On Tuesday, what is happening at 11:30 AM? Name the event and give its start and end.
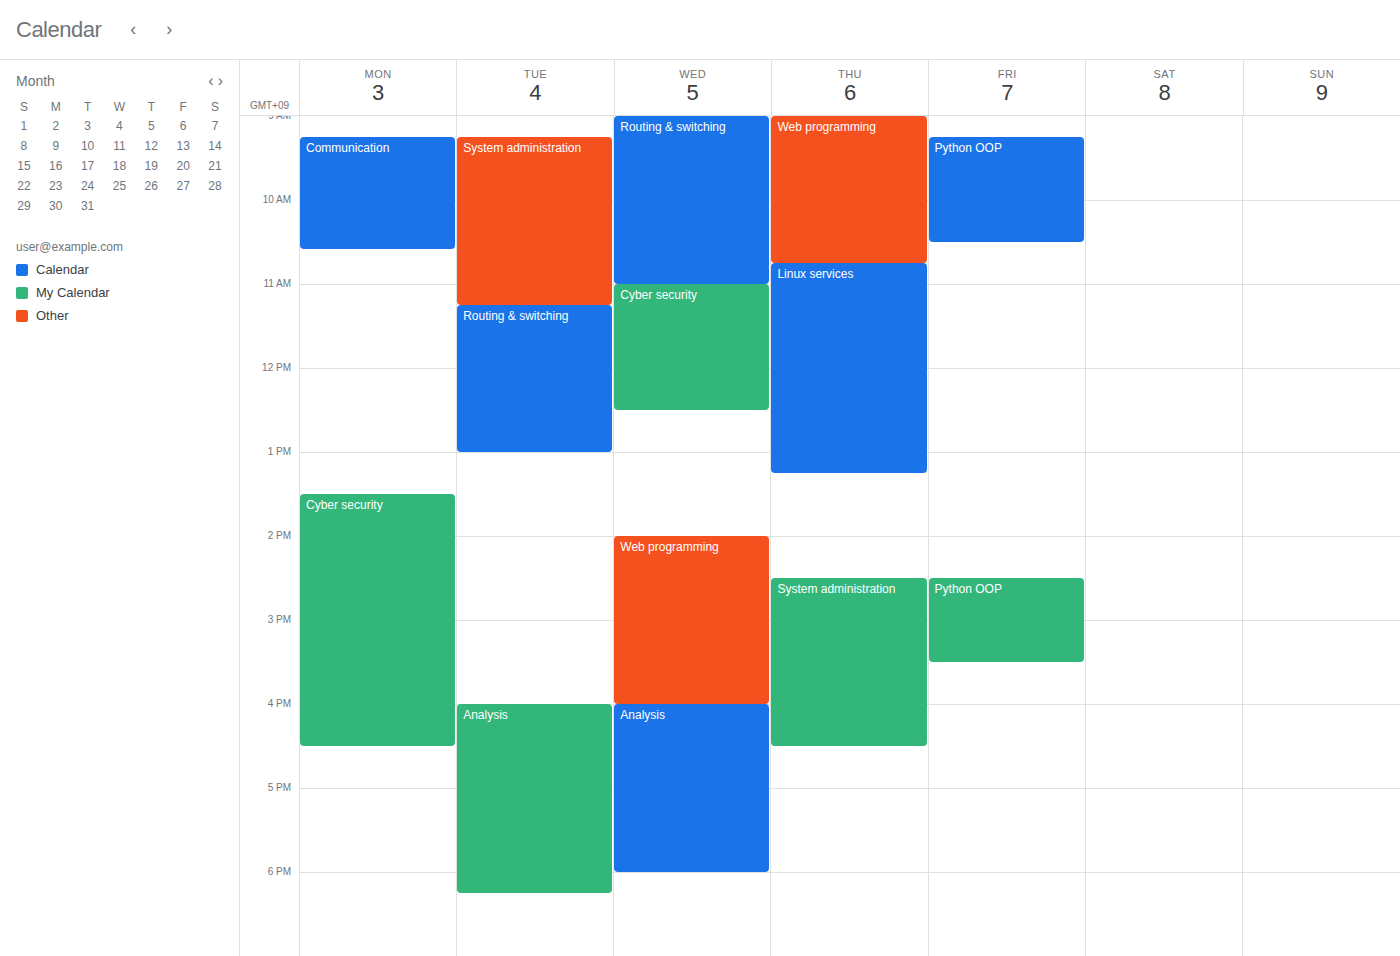
"Routing & switching", 11:15 AM to 1:00 PM